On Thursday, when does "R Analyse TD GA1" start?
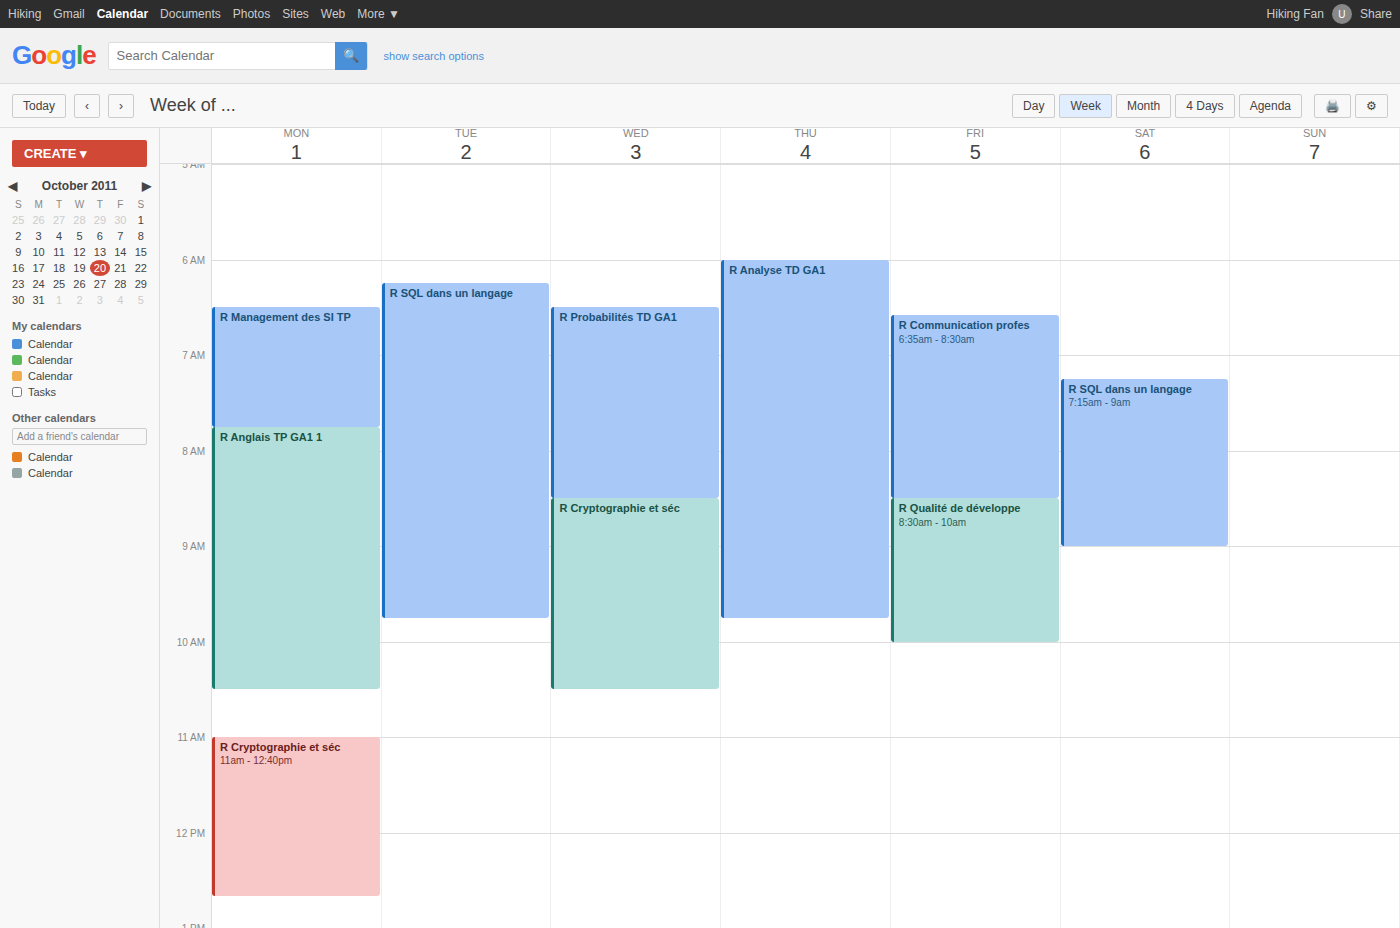
06:00